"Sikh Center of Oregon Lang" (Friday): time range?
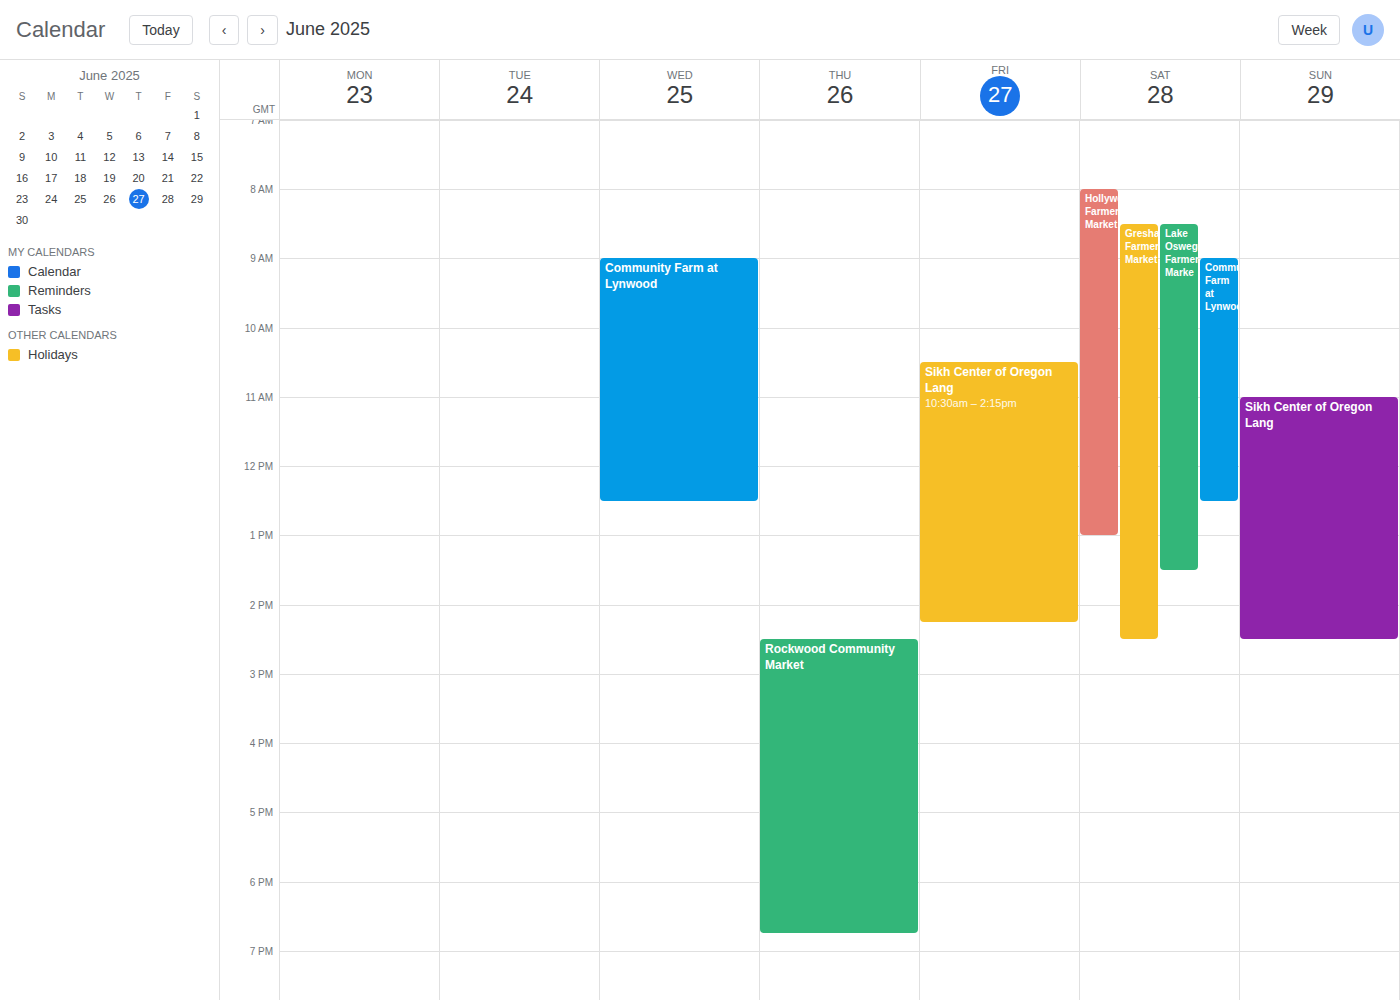
10:30 AM to 2:15 PM